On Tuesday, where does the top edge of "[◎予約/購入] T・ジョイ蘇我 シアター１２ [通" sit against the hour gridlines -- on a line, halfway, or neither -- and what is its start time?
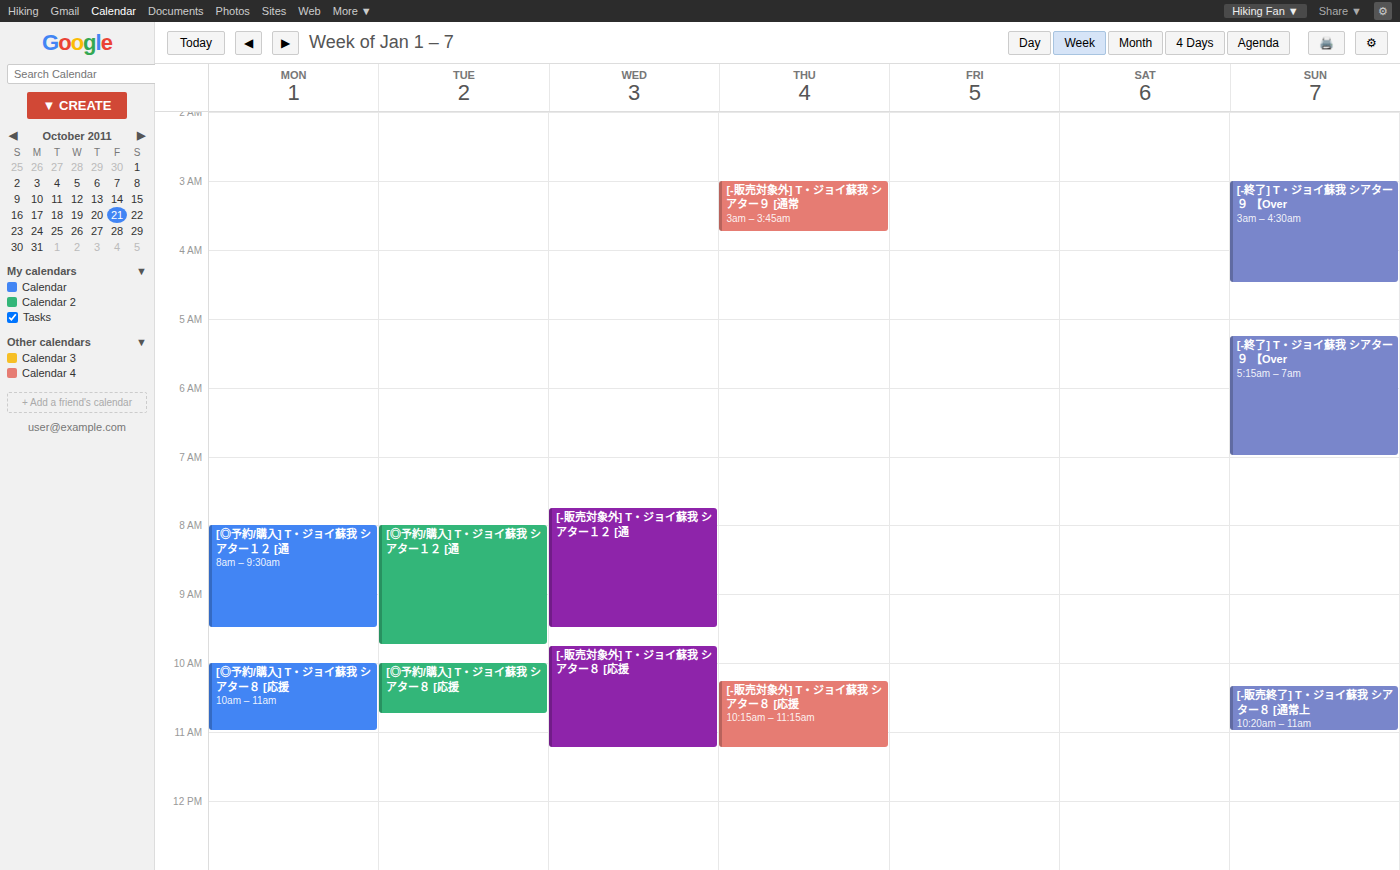
8:00 AM -- exactly on the 8 AM line.